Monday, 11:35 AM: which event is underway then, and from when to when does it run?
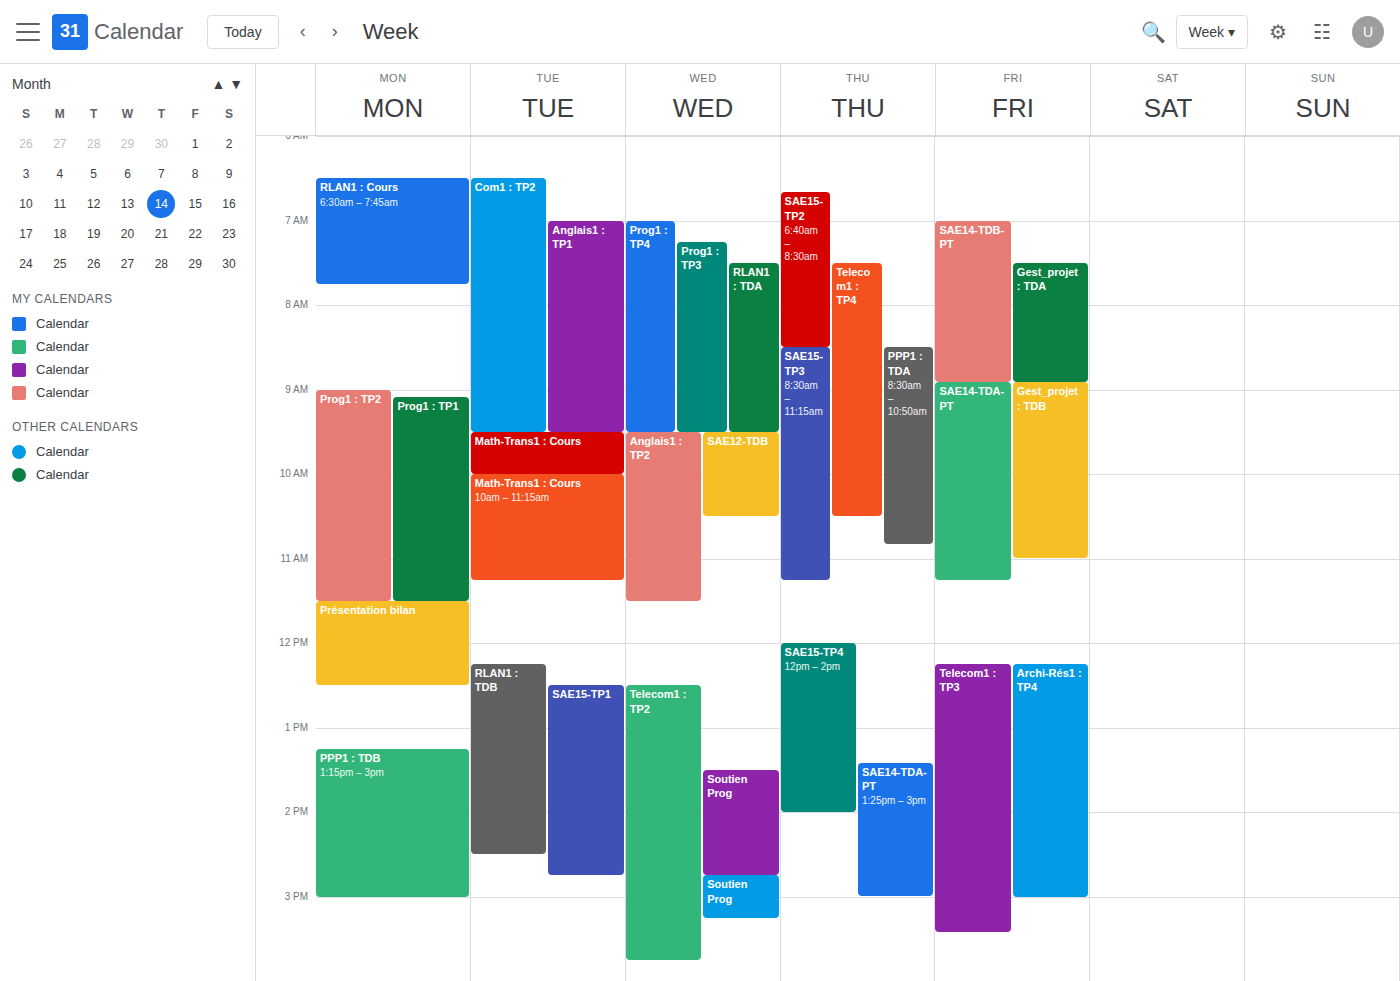
"Présentation bilan", 11:30 AM to 12:30 PM